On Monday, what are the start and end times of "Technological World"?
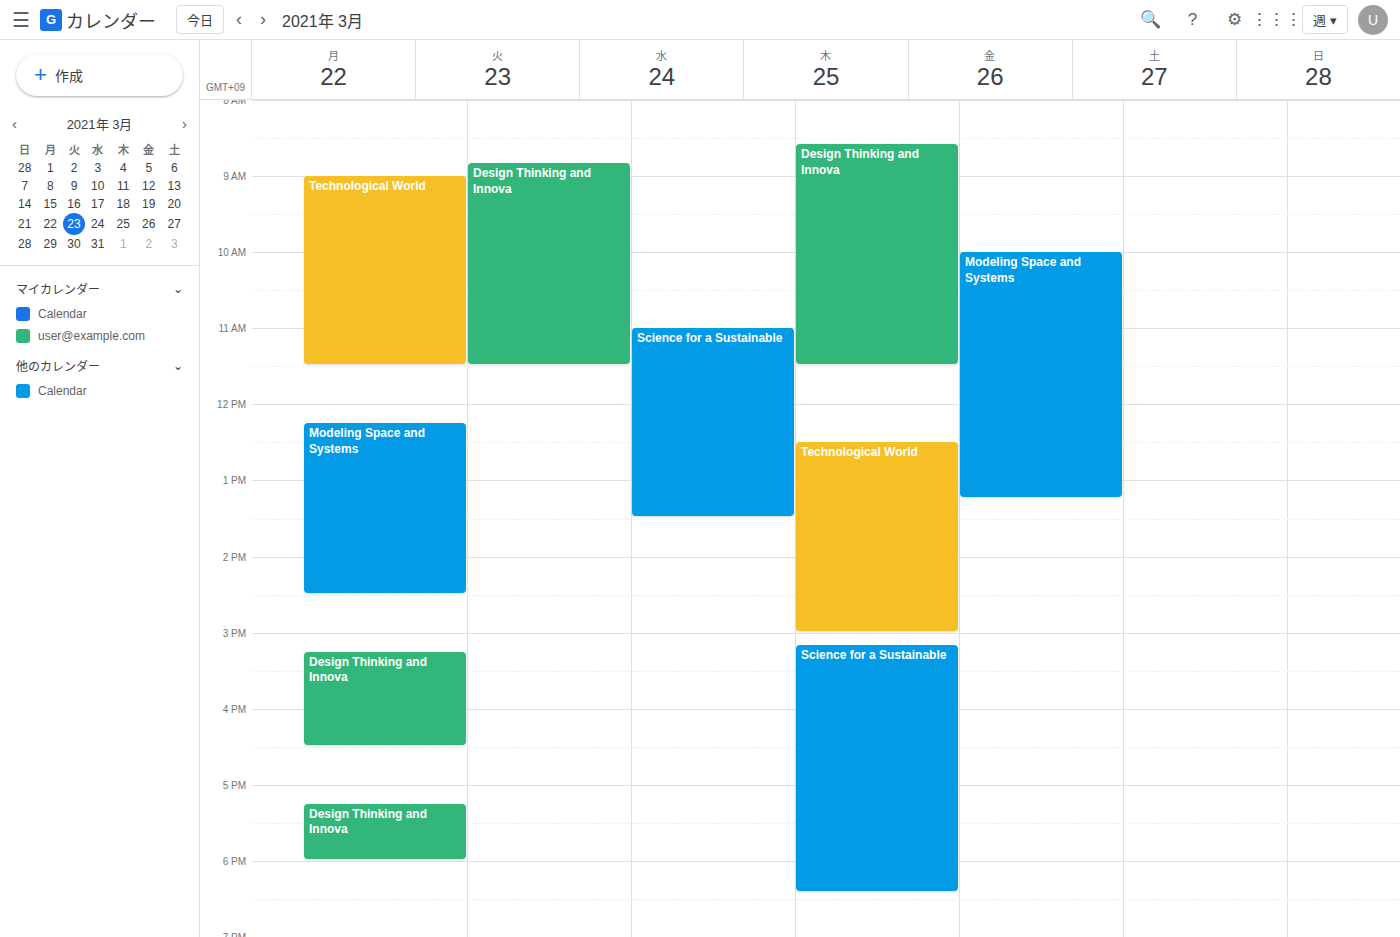
9:00 AM to 11:30 AM